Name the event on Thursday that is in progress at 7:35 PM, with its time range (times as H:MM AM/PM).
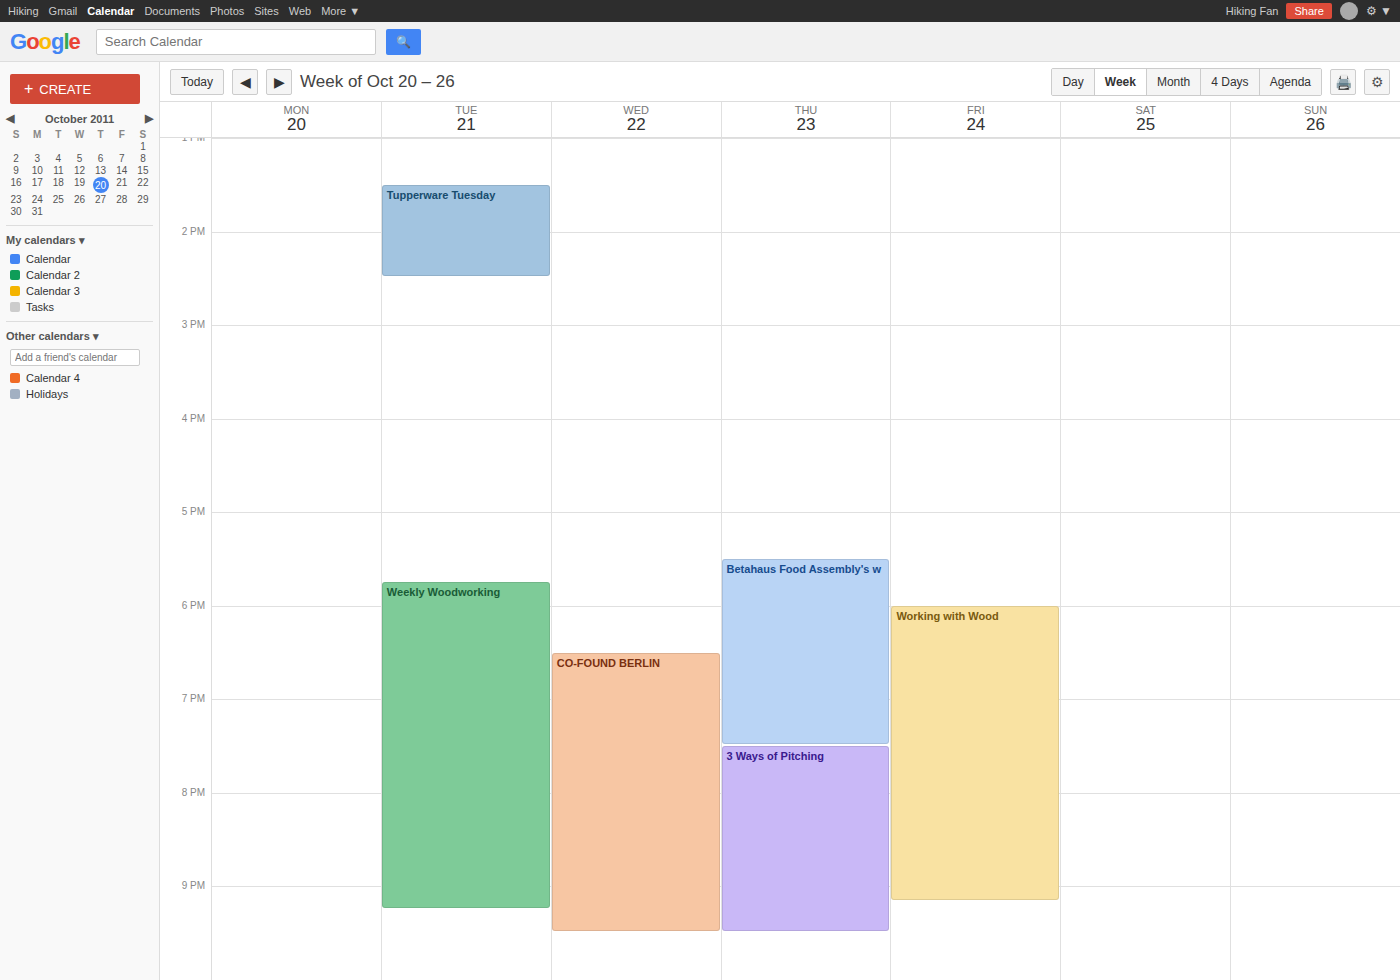
"3 Ways of Pitching", 7:30 PM to 9:30 PM